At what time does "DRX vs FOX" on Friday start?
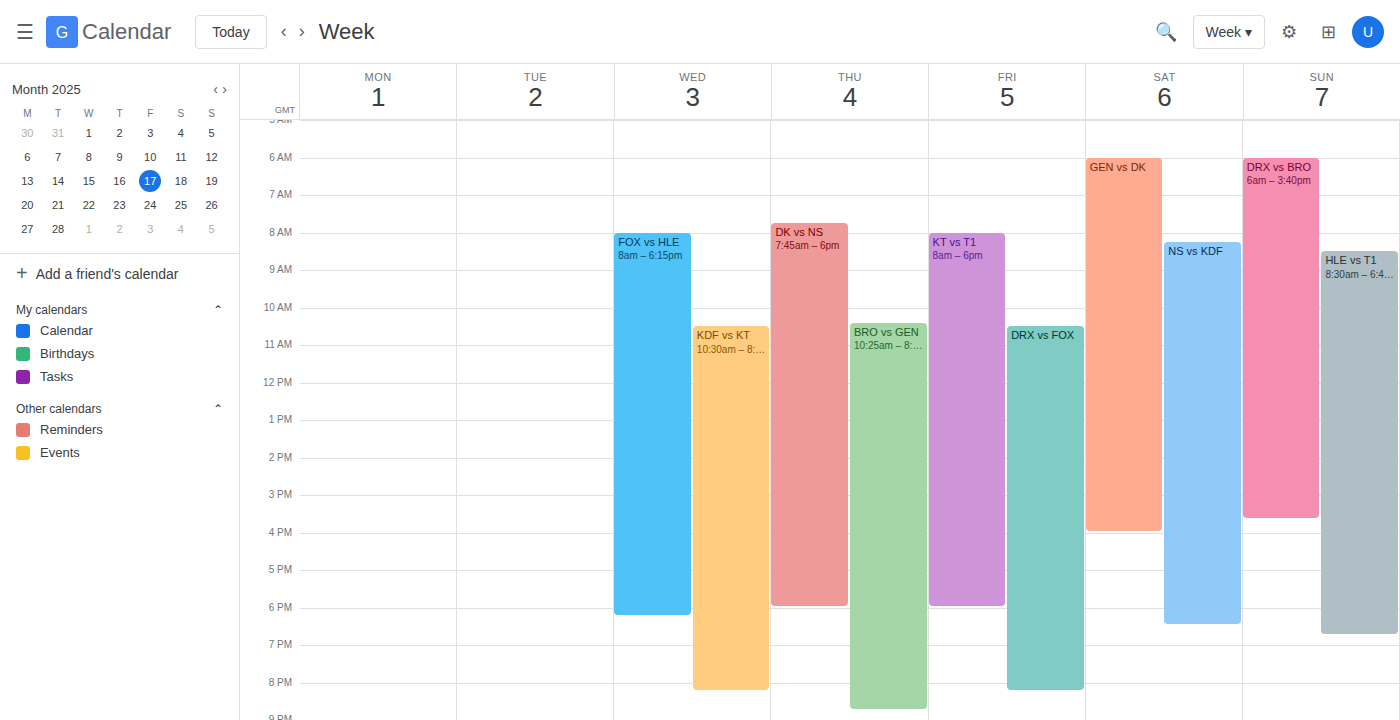
10:30 AM